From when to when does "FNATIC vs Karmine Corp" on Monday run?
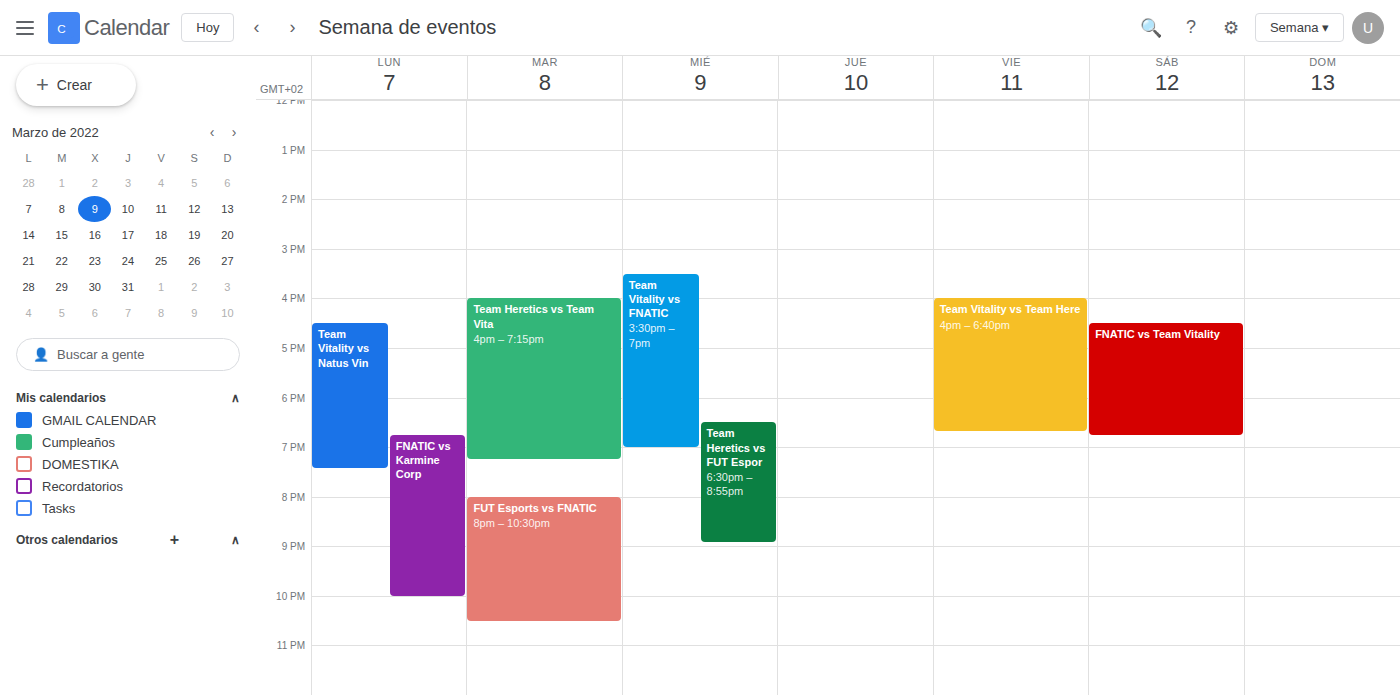
6:45 PM to 10:00 PM